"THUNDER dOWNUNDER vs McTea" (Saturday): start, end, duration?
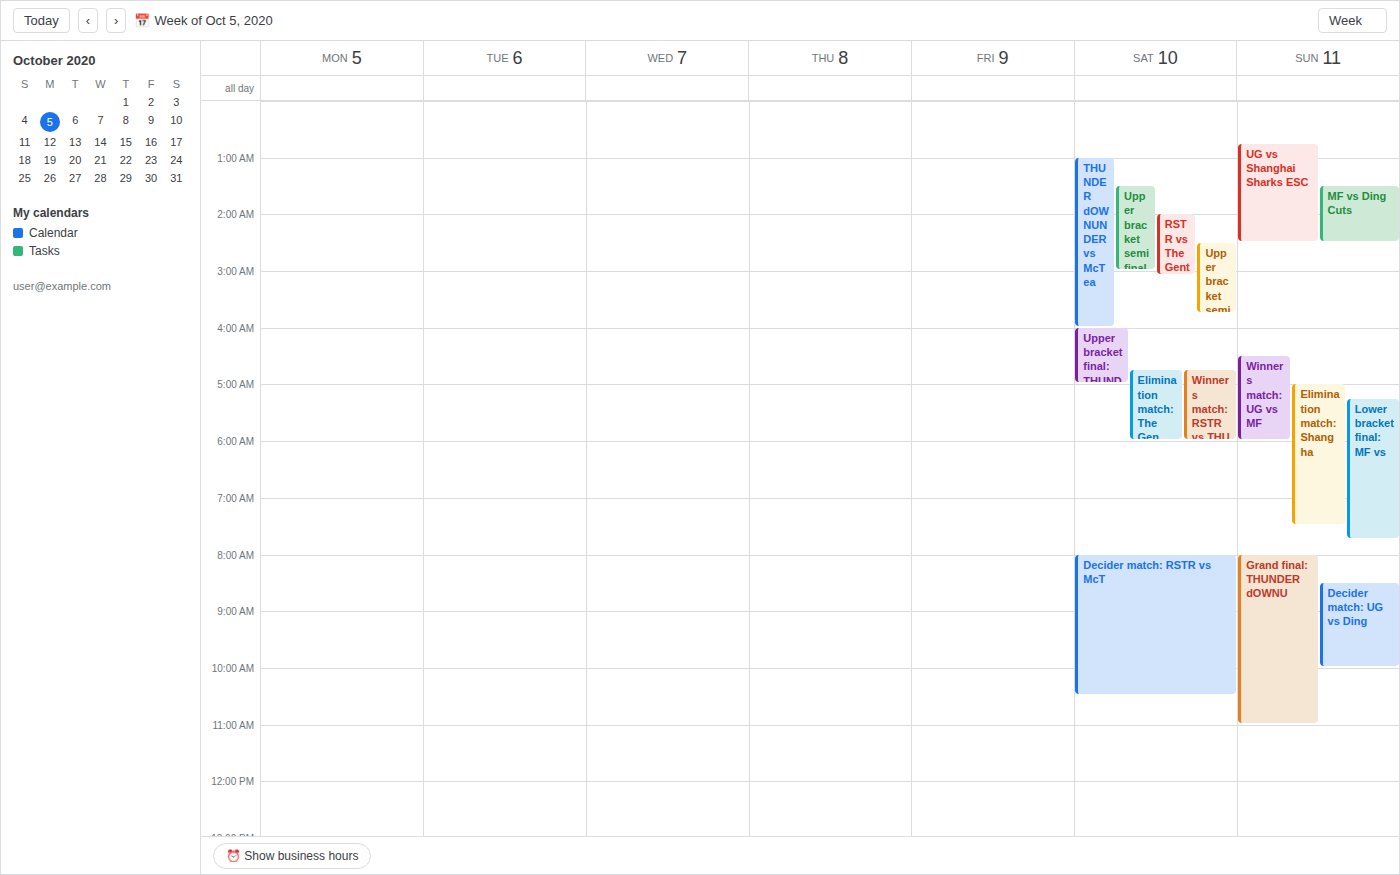
1:00 AM to 4:00 AM, 3 hours